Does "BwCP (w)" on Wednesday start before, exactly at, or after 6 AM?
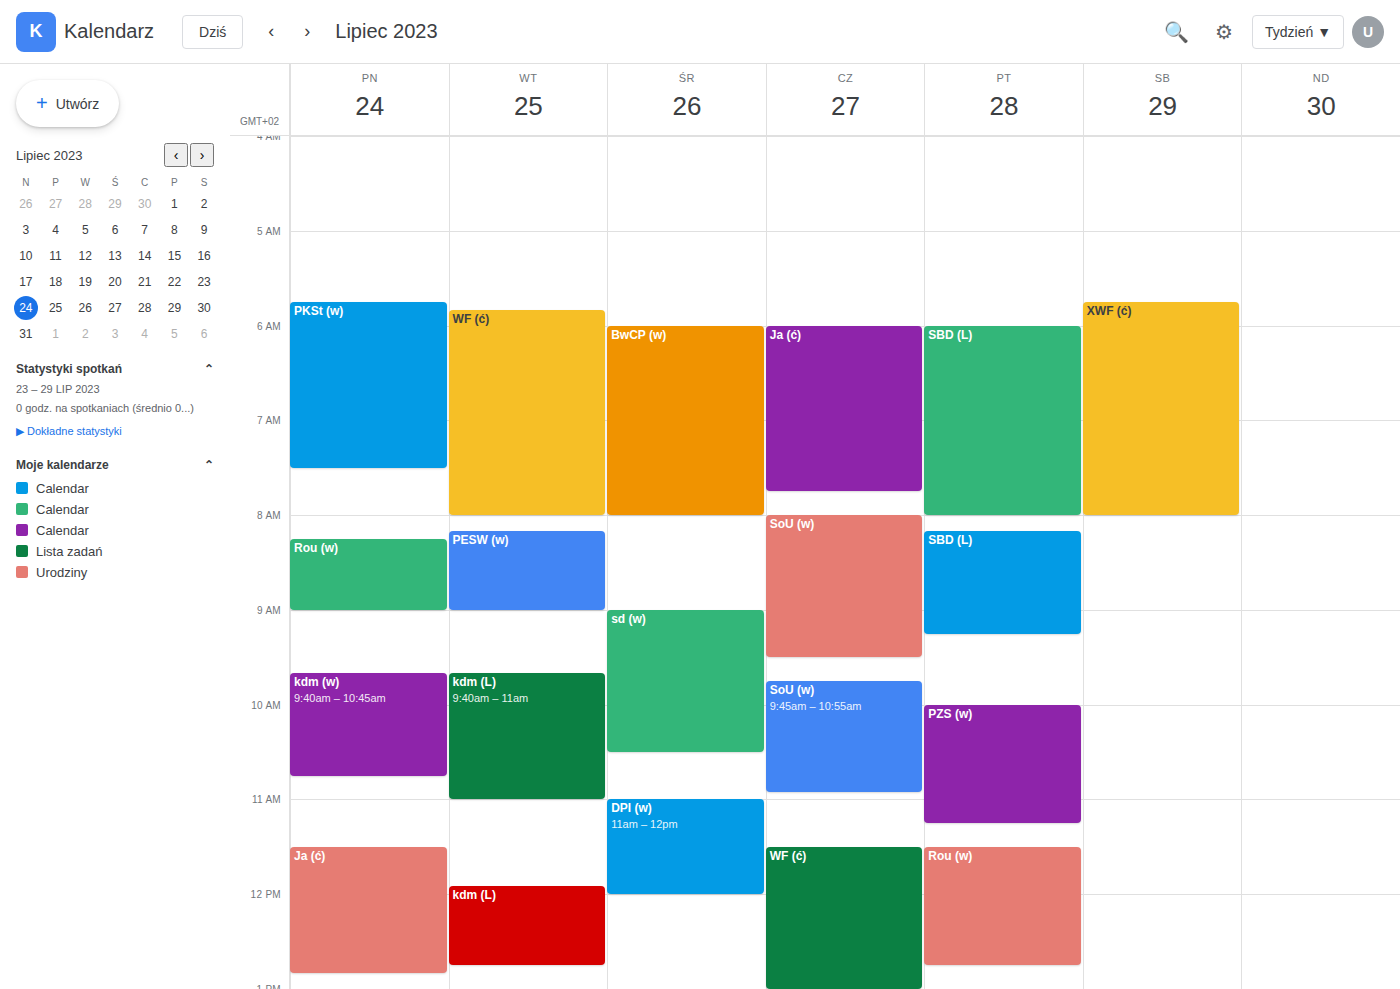
6:00 AM -- exactly at 6 AM, on the 6 AM line.